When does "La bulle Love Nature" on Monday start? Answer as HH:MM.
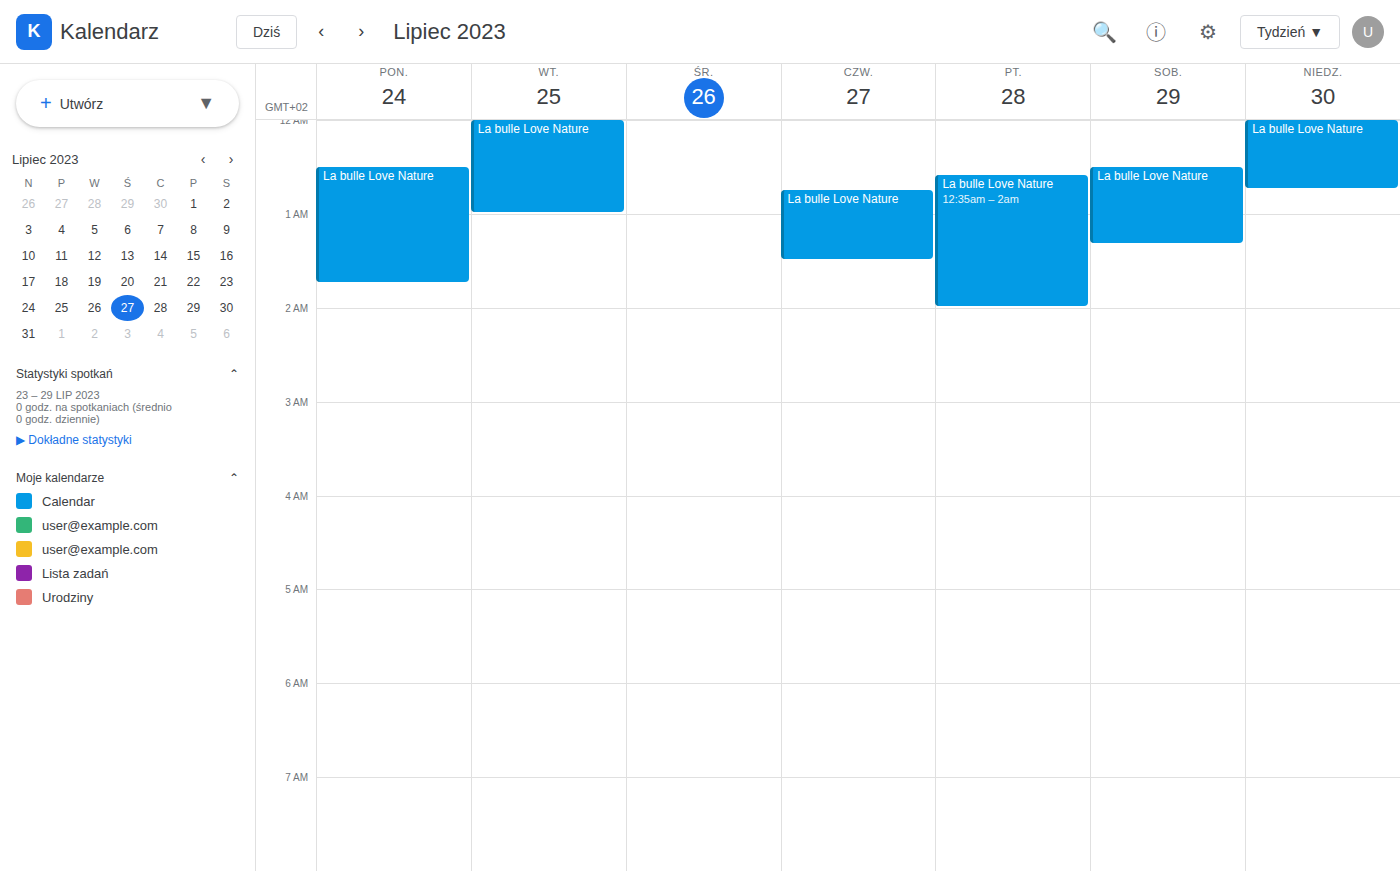
00:30